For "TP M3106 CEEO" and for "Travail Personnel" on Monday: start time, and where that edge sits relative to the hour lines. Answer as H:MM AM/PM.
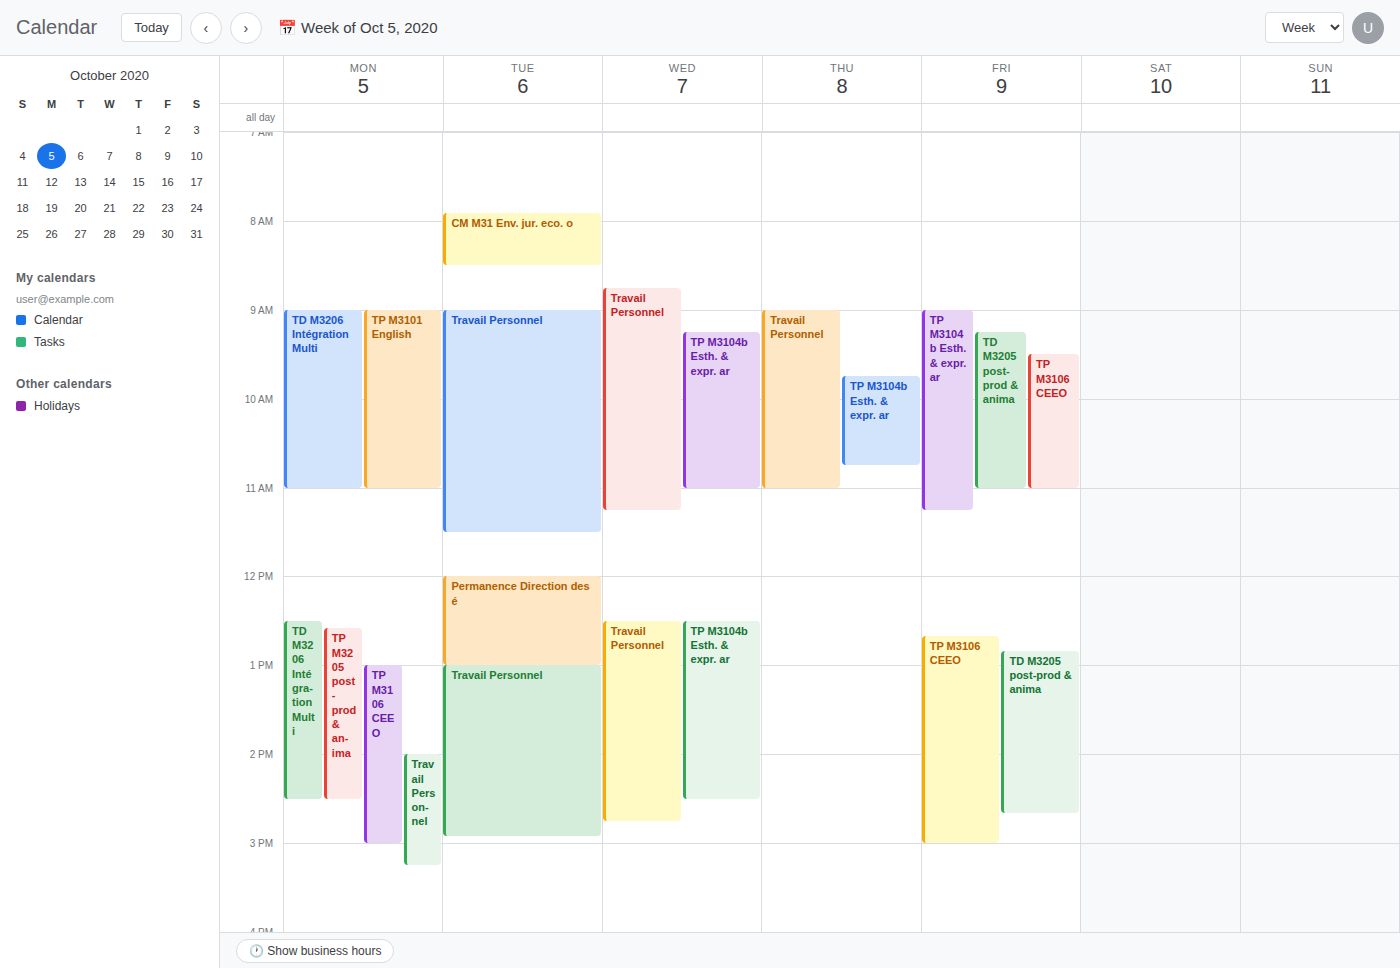
"TP M3106 CEEO": 1:00 PM, exactly on the 1 PM line. "Travail Personnel": 2:00 PM, exactly on the 2 PM line.